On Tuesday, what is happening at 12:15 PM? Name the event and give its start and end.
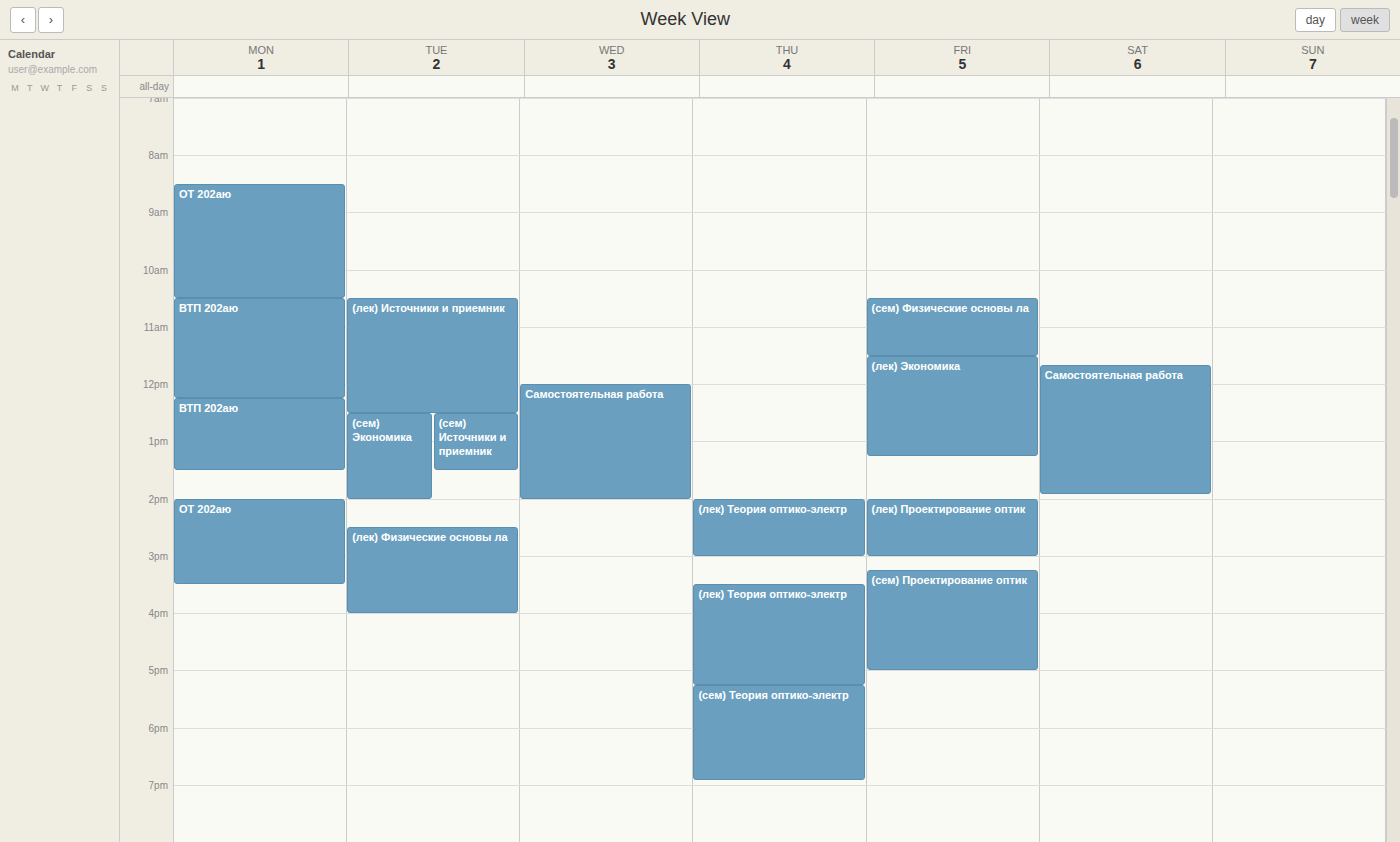
"(лек) Источники и приемник", 10:30 AM to 12:30 PM